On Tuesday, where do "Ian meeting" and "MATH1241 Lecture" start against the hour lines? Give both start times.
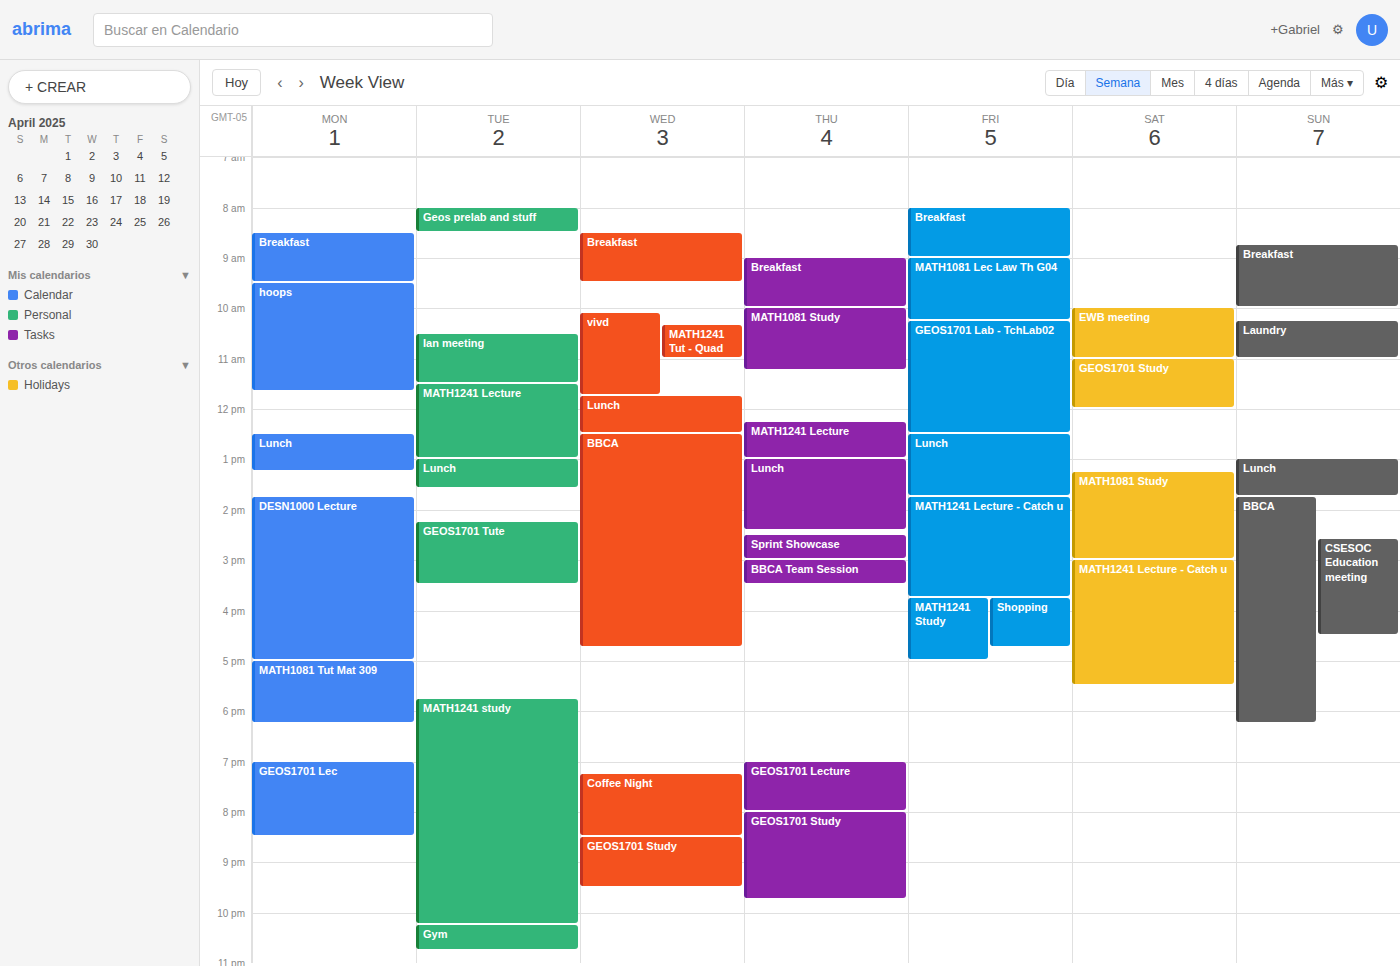
"Ian meeting": 10:30 AM, halfway between the 10 AM and 11 AM lines. "MATH1241 Lecture": 11:30 AM, halfway between the 11 AM and 12 PM lines.